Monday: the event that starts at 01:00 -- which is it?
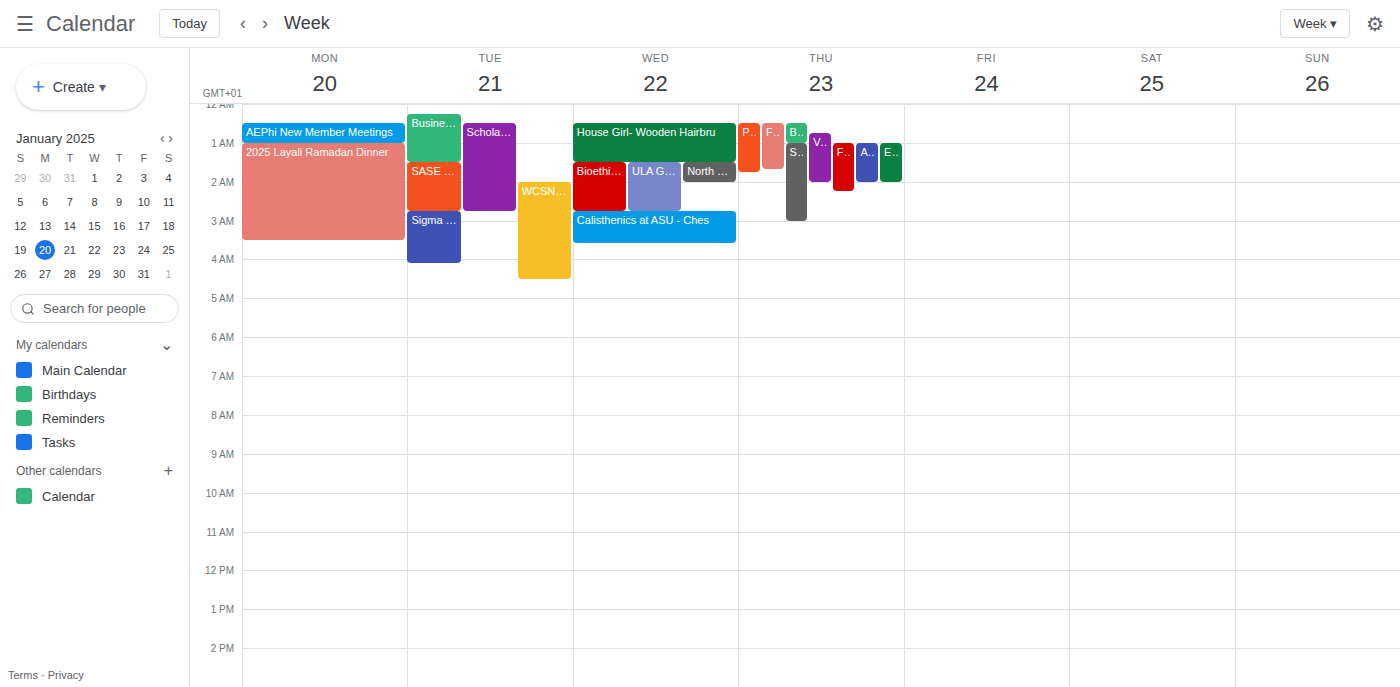
"2025 Layali Ramadan Dinner"